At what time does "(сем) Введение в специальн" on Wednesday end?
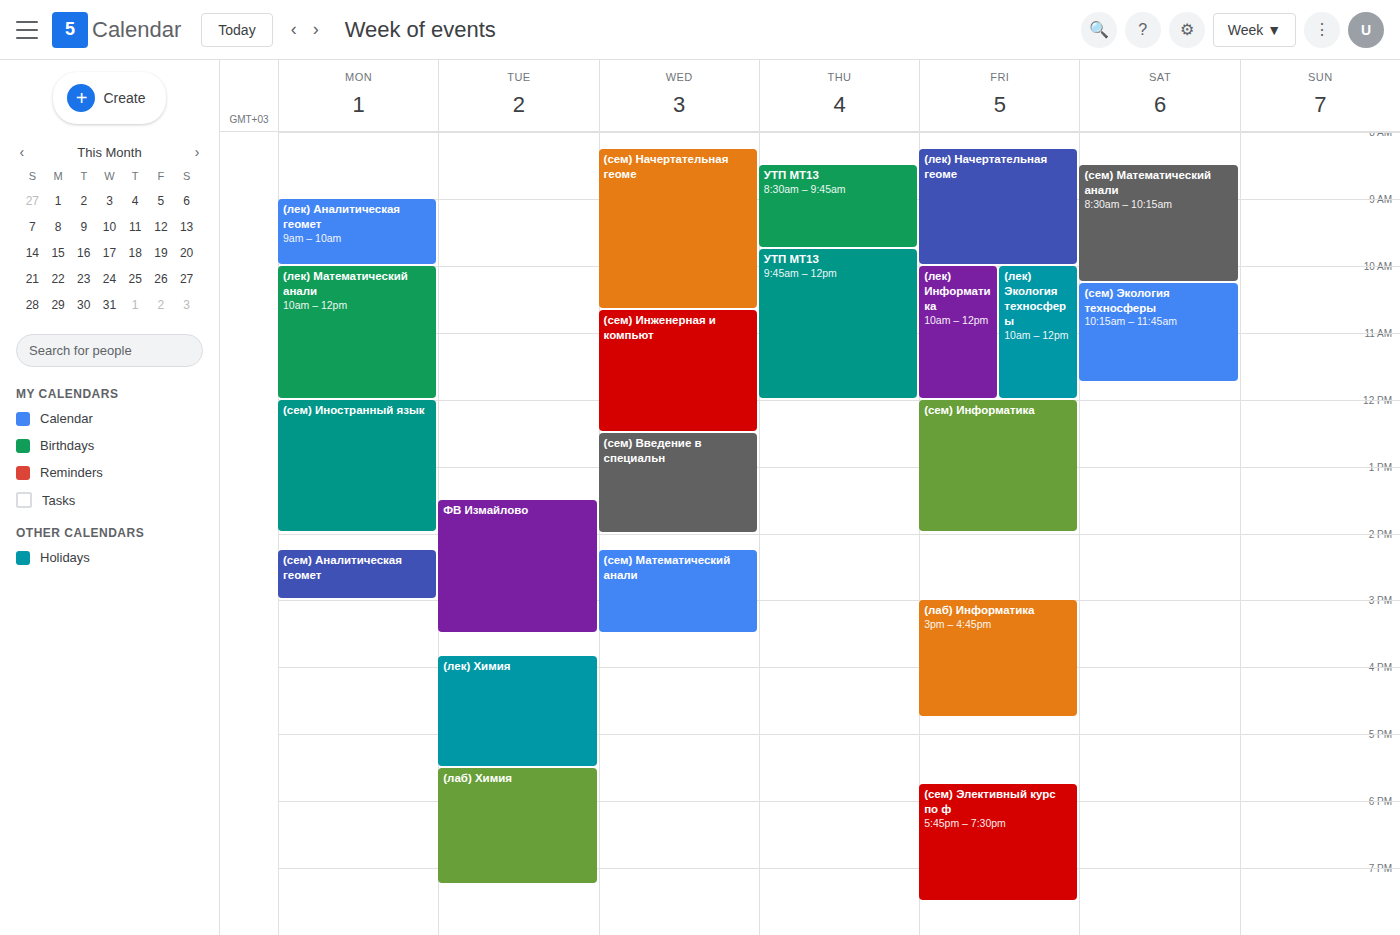
14:00